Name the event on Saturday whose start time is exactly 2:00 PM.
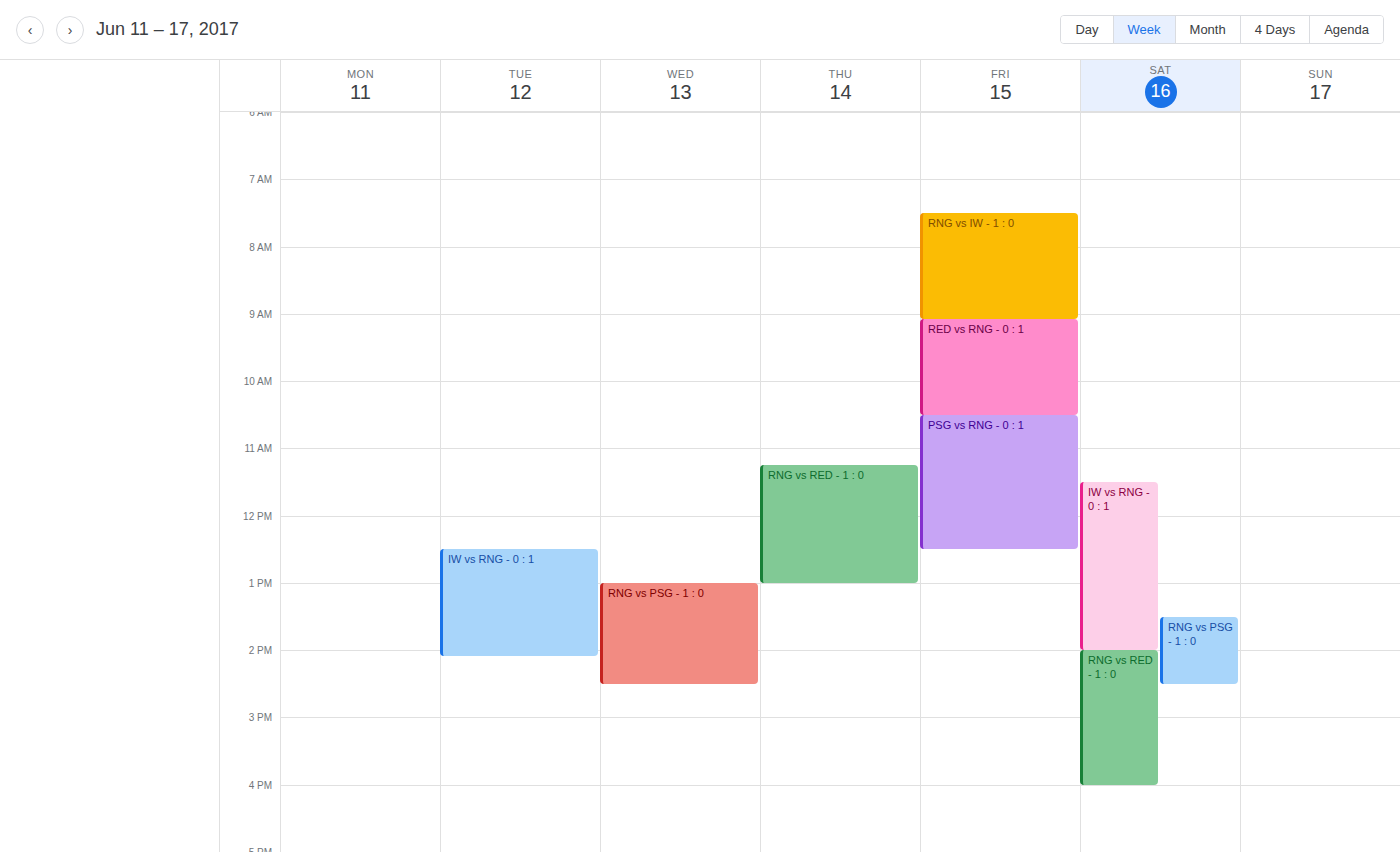
"RNG vs RED - 1 : 0"